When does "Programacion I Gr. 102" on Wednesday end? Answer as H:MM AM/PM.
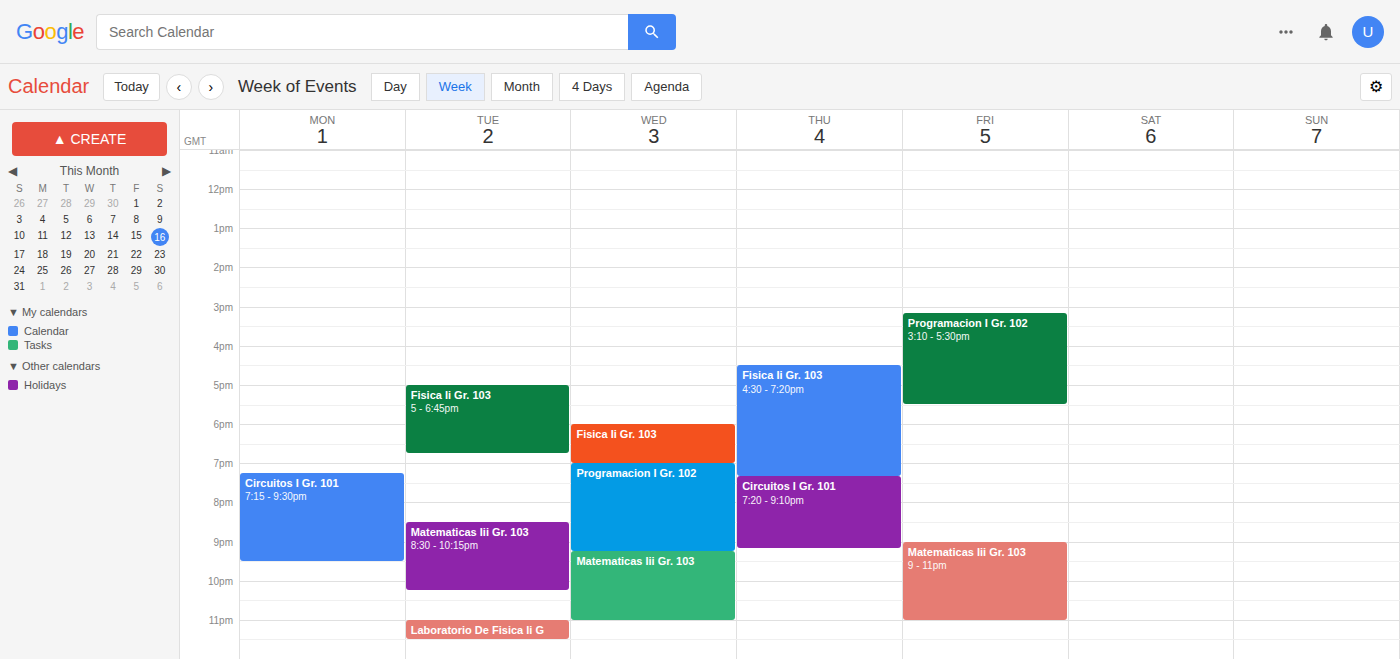
9:15 PM